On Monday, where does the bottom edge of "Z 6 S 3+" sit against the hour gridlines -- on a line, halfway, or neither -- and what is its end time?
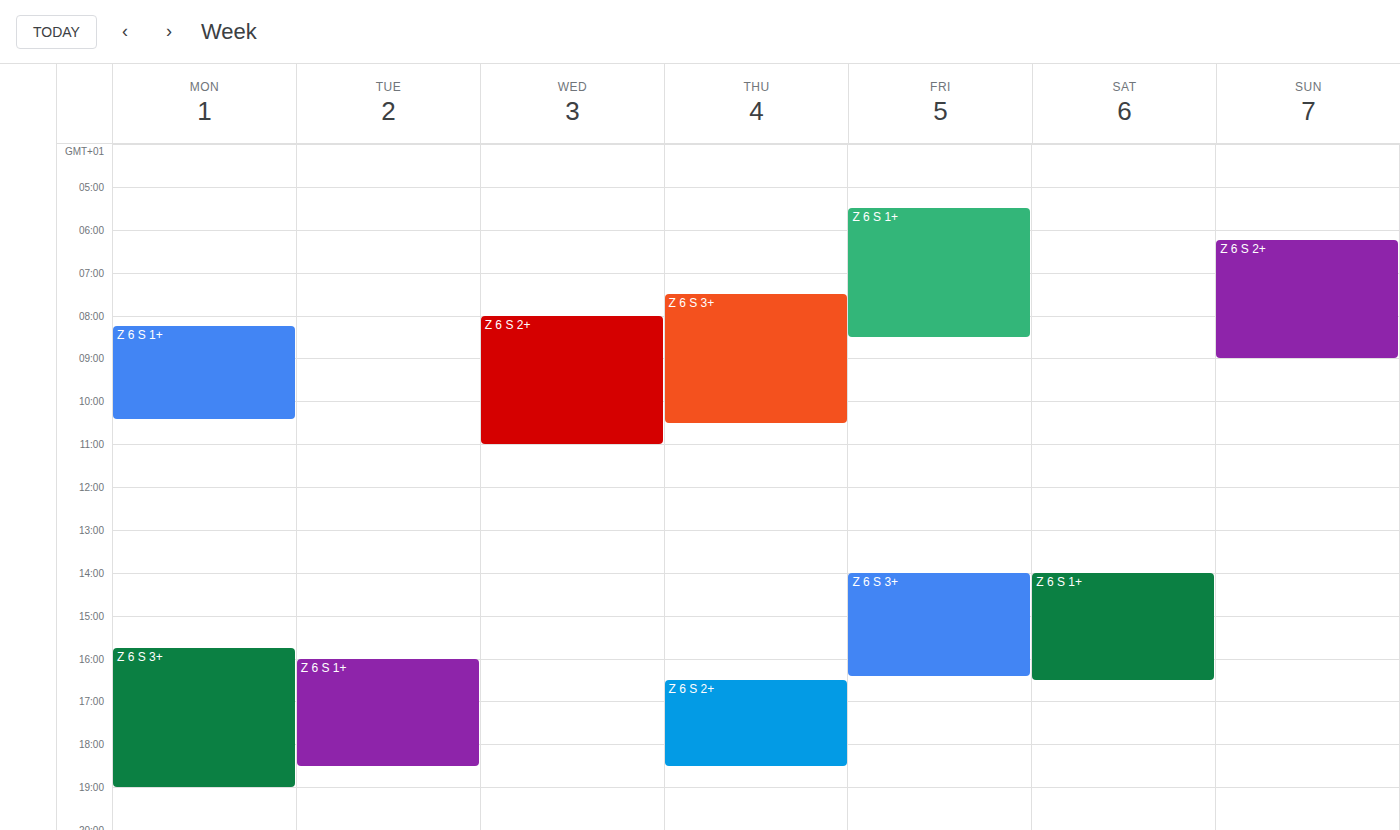
7:00 PM -- exactly on the 7 PM line.